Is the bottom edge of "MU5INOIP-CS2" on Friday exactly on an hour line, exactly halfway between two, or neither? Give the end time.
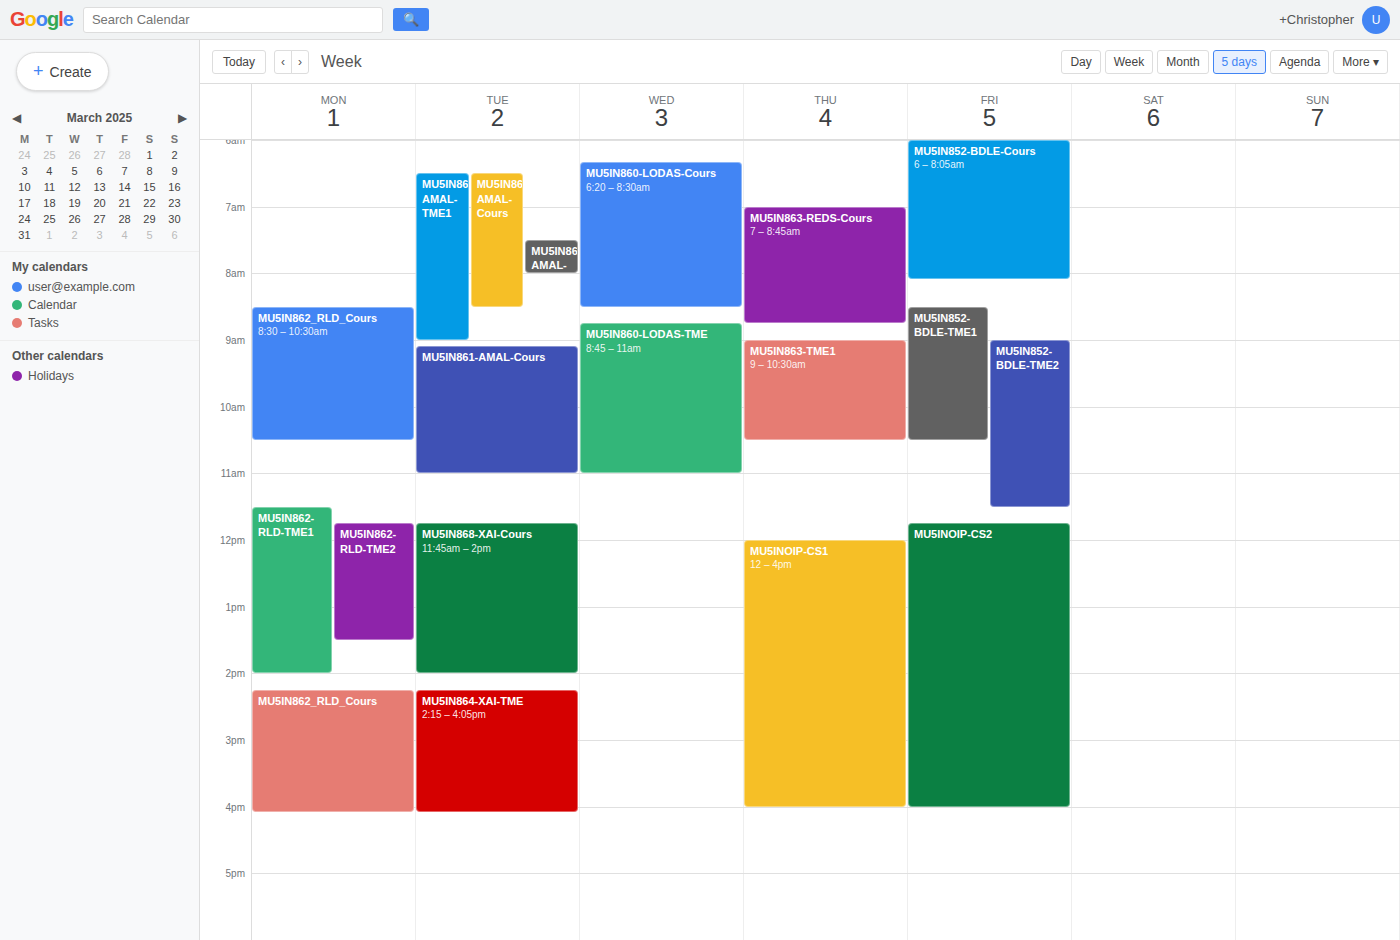
4:00 PM -- exactly on the 4 PM line.